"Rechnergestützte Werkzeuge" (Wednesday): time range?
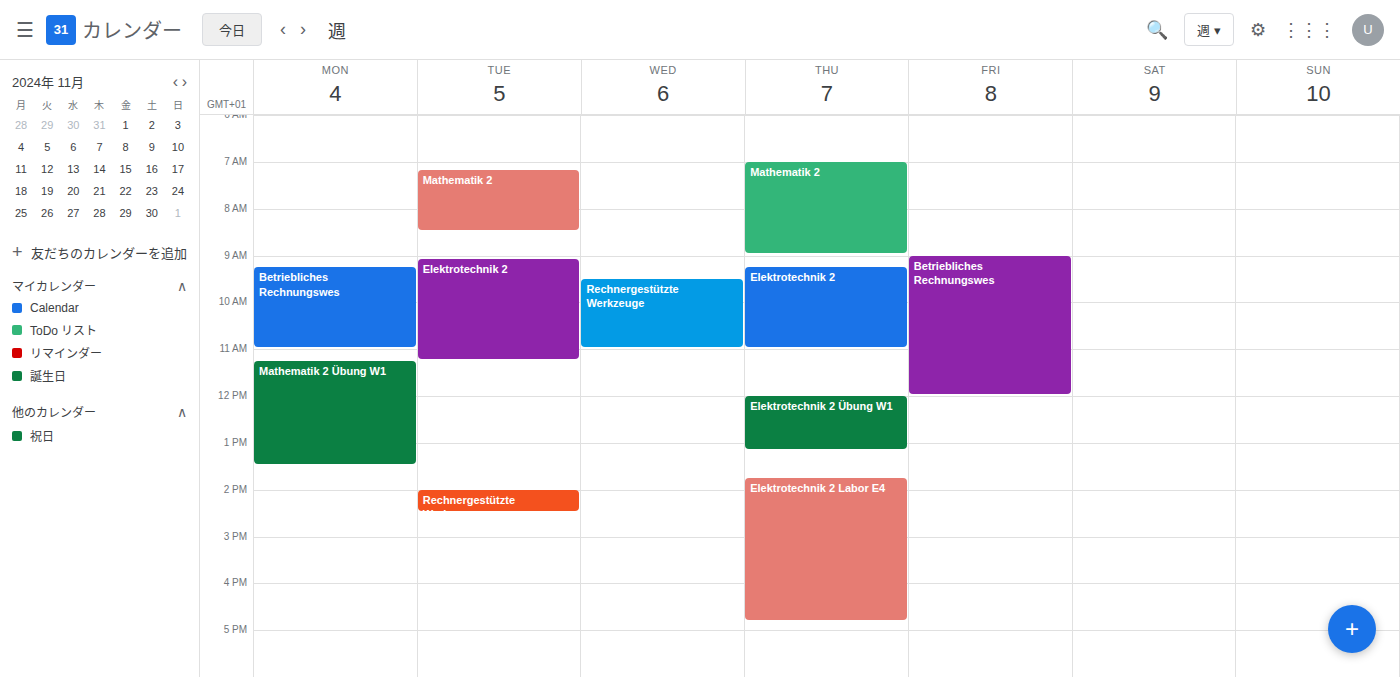
9:30 AM to 11:00 AM